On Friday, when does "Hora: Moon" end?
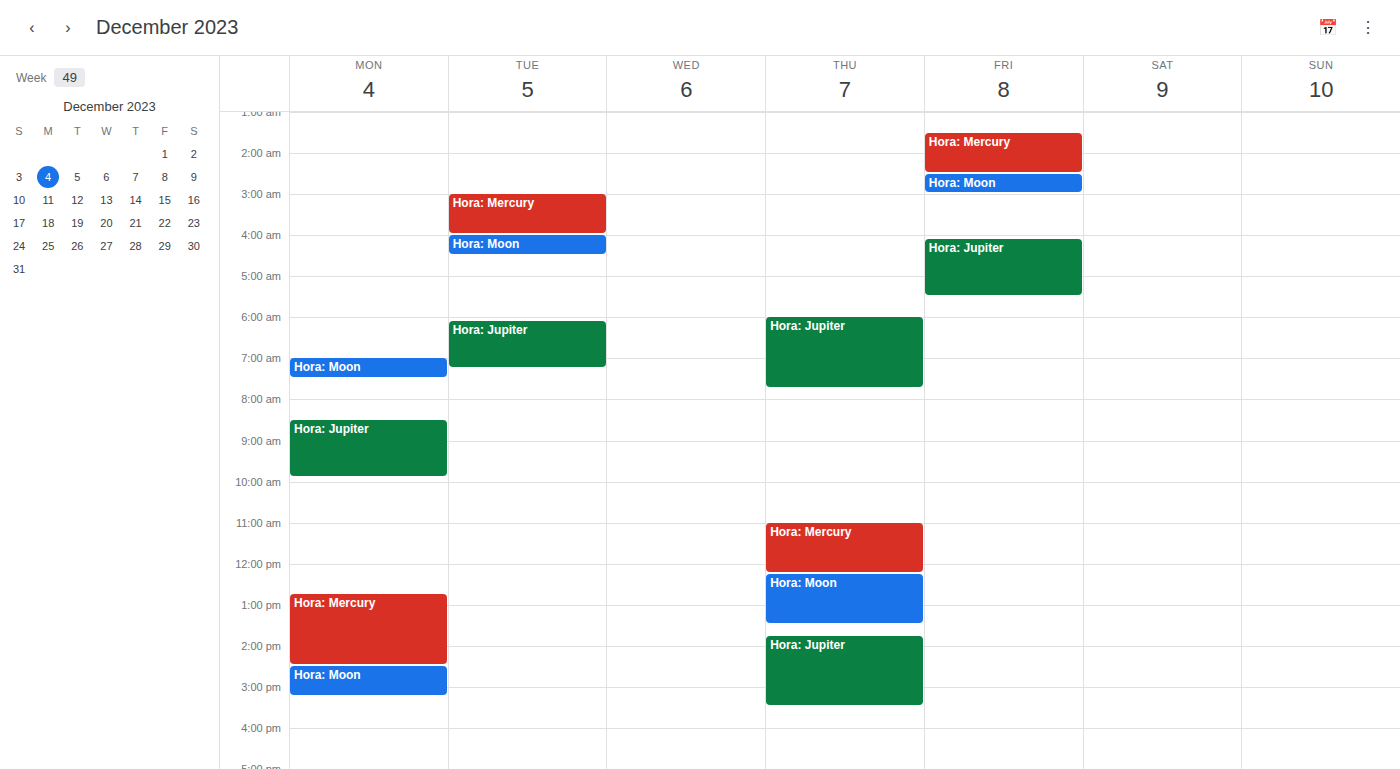
03:00